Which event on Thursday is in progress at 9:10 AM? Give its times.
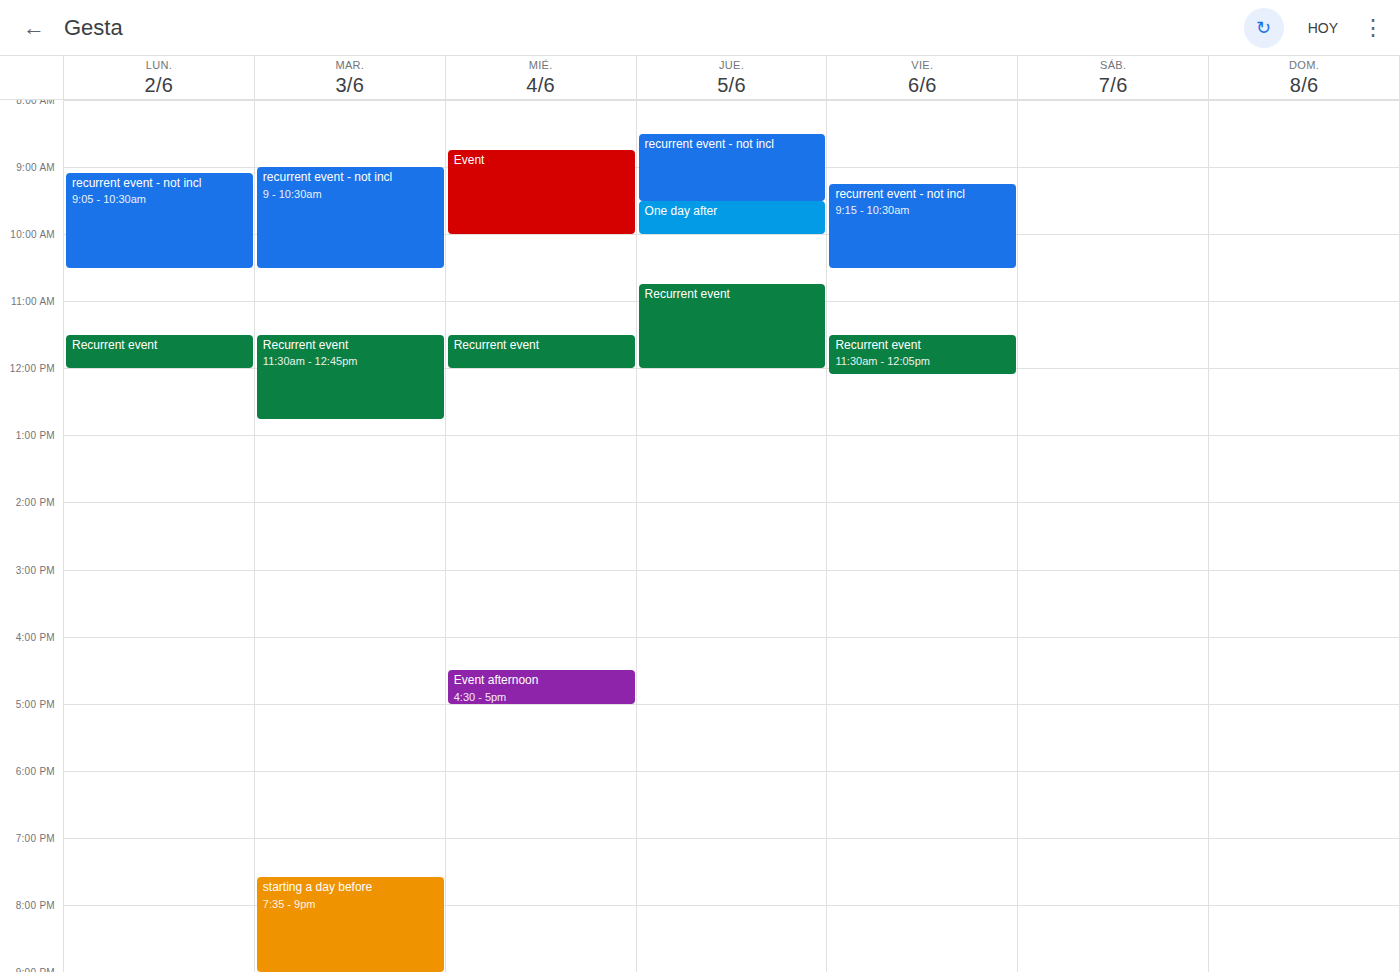
"recurrent event - not incl", 8:30 AM to 9:30 AM